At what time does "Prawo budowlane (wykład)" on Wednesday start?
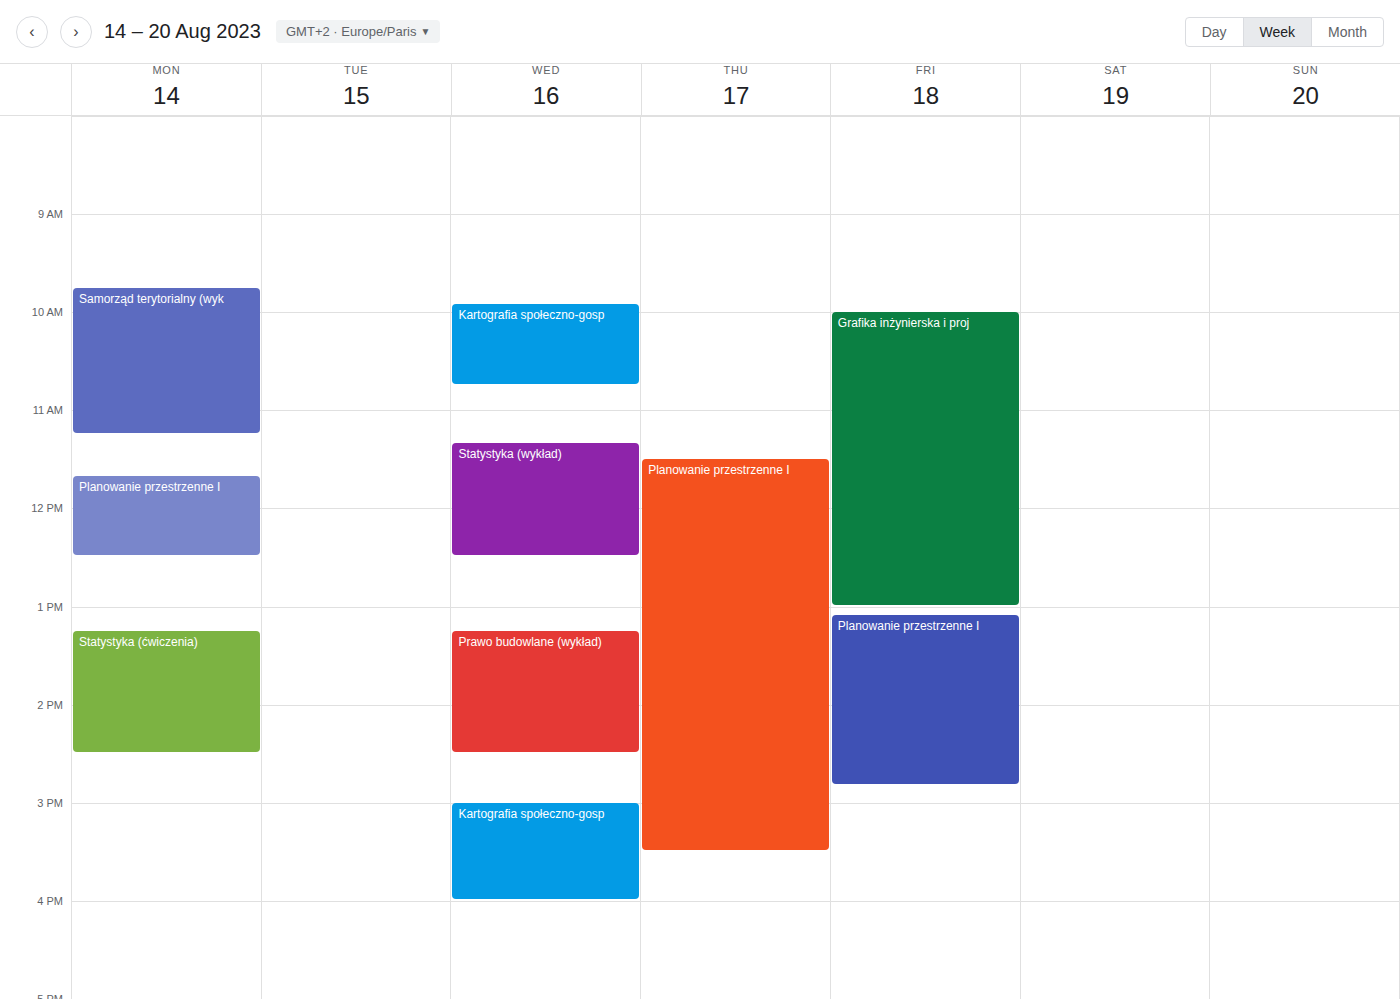
1:15 PM